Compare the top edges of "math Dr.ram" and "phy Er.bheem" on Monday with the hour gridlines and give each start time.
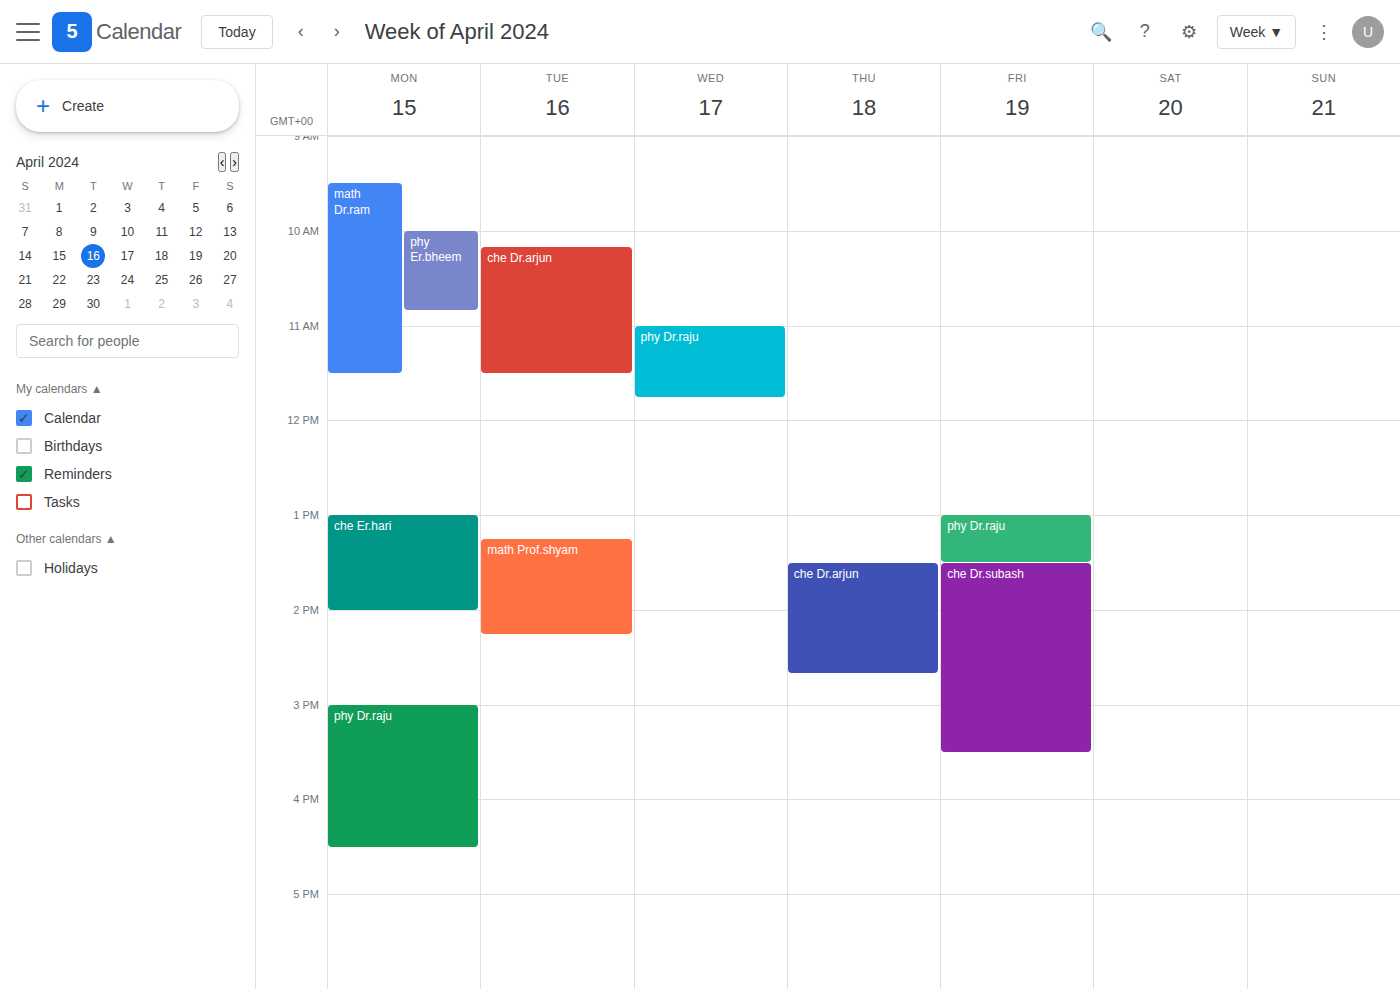
"math Dr.ram": 9:30 AM, halfway between the 9 AM and 10 AM lines. "phy Er.bheem": 10:00 AM, exactly on the 10 AM line.